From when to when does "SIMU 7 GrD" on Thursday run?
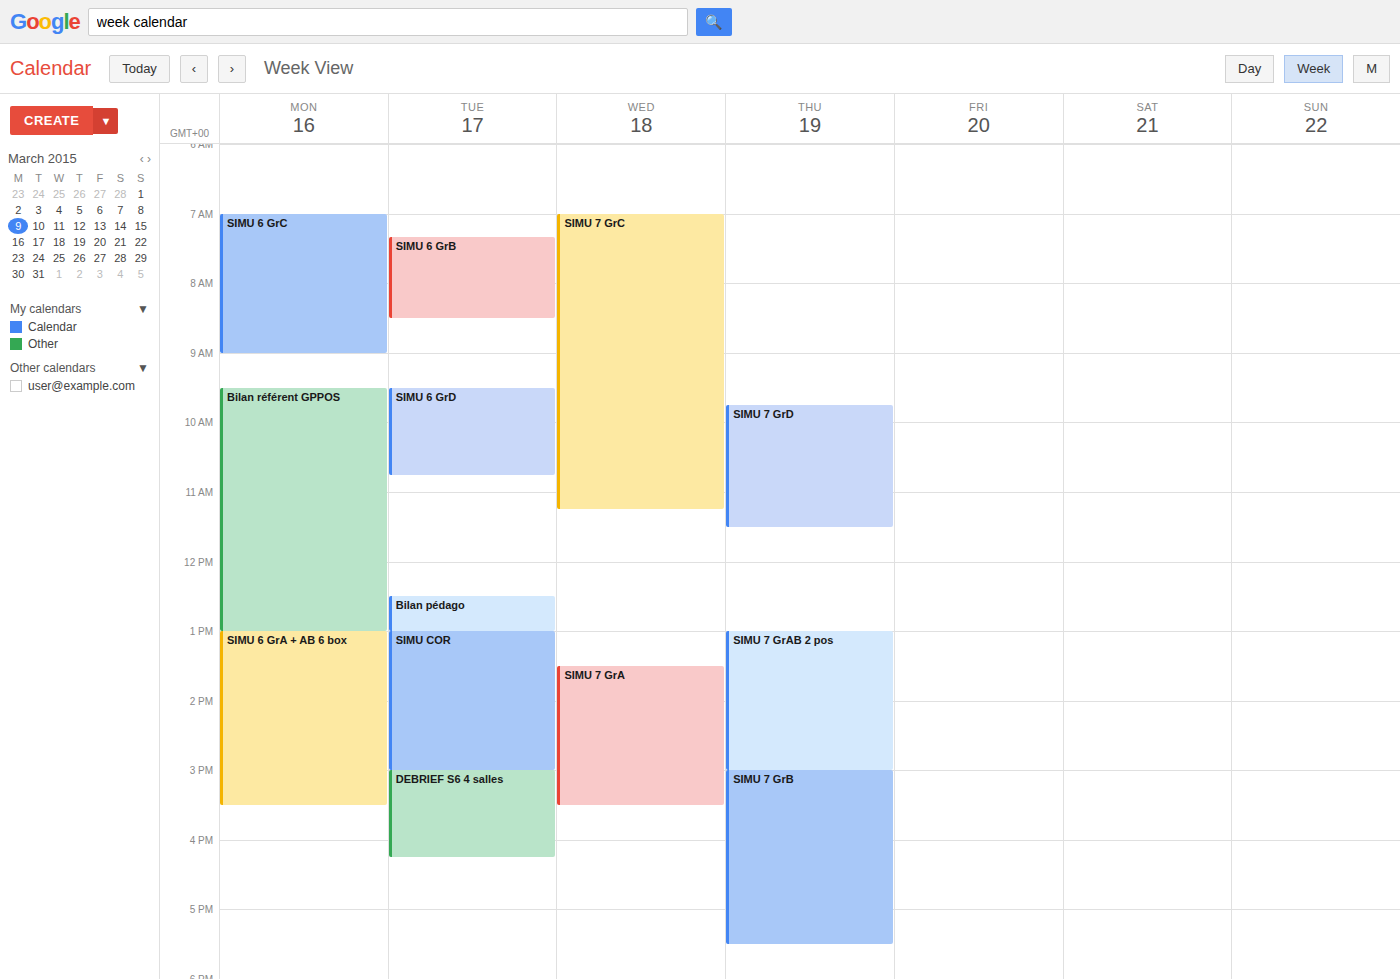
9:45 AM to 11:30 AM